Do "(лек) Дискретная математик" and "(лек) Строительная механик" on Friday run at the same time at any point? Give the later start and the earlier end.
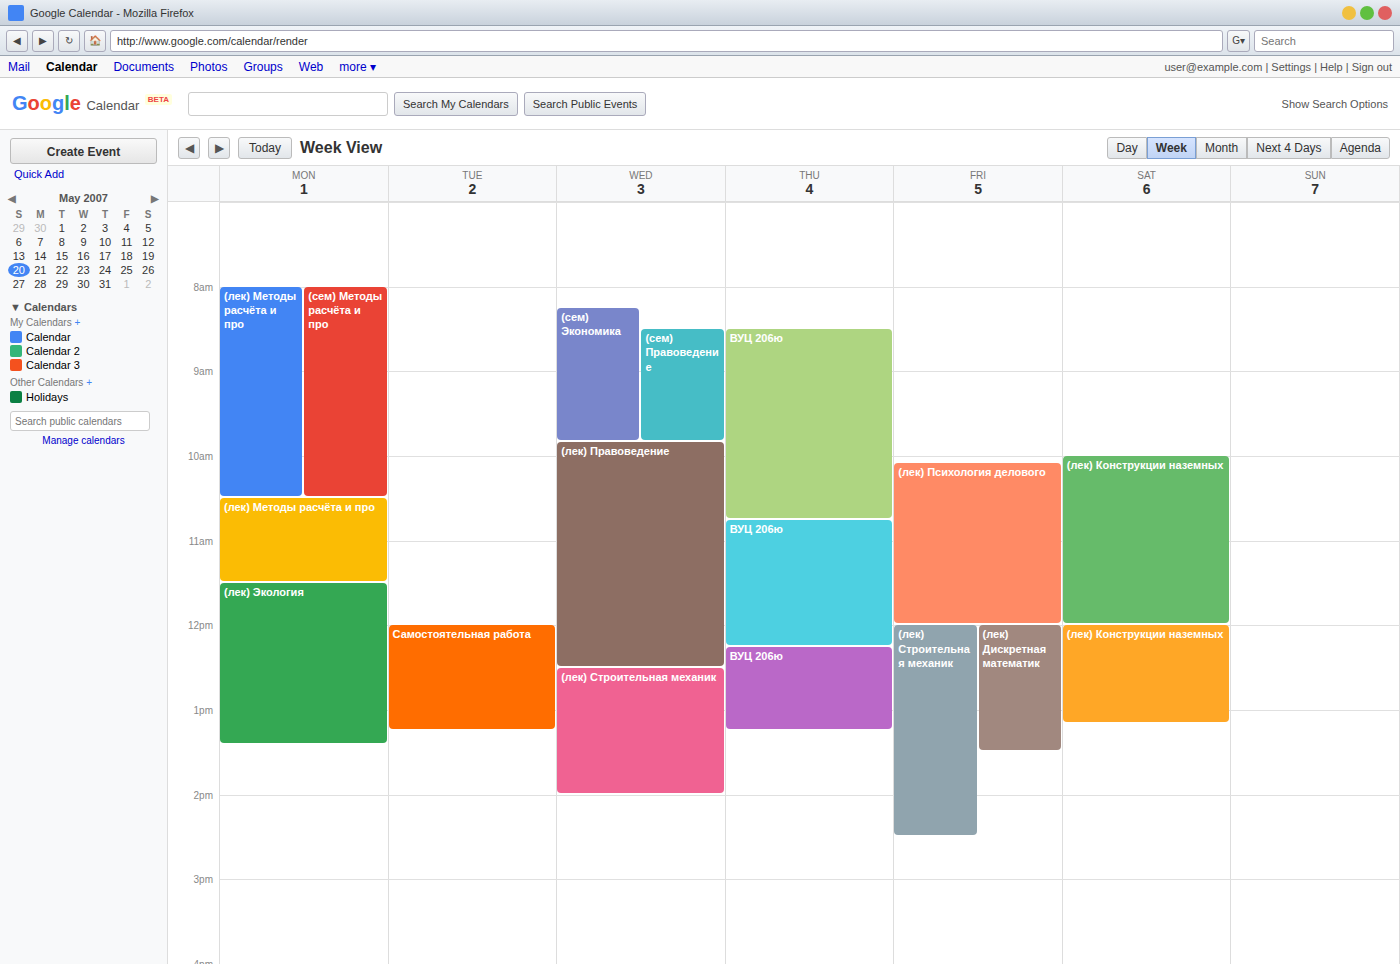
"(лек) Дискретная математик" runs 12:00 PM to 1:30 PM, inside "(лек) Строительная механик" -- they overlap.